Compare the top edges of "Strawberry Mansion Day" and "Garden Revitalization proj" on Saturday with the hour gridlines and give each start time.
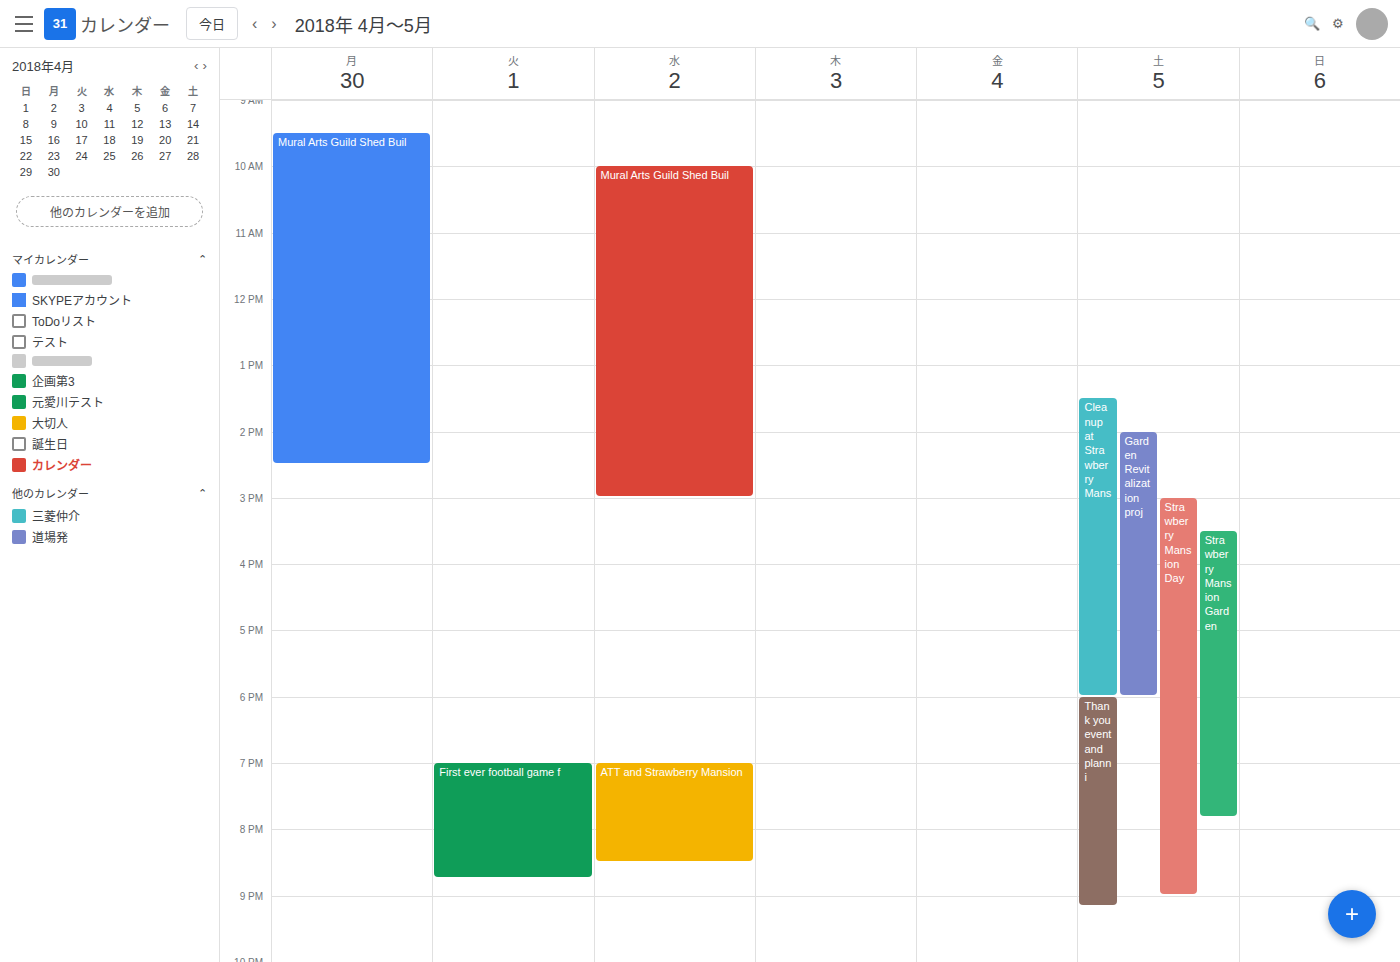
"Strawberry Mansion Day": 15:00, exactly on the 15:00 line. "Garden Revitalization proj": 14:00, exactly on the 14:00 line.